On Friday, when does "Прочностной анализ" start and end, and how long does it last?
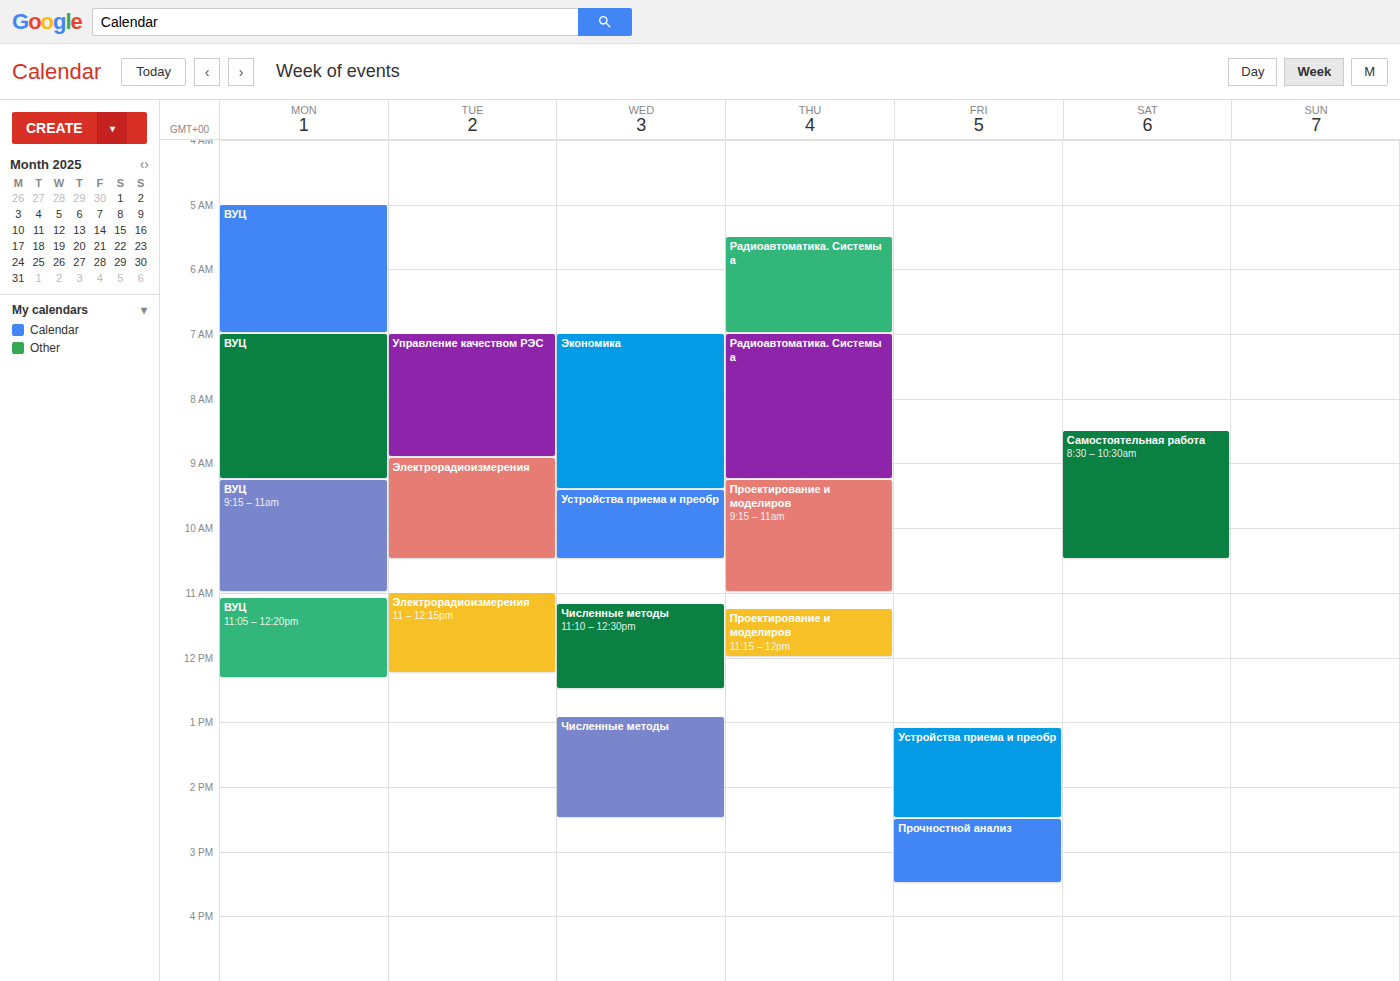
2:30 PM to 3:30 PM, 1 hour